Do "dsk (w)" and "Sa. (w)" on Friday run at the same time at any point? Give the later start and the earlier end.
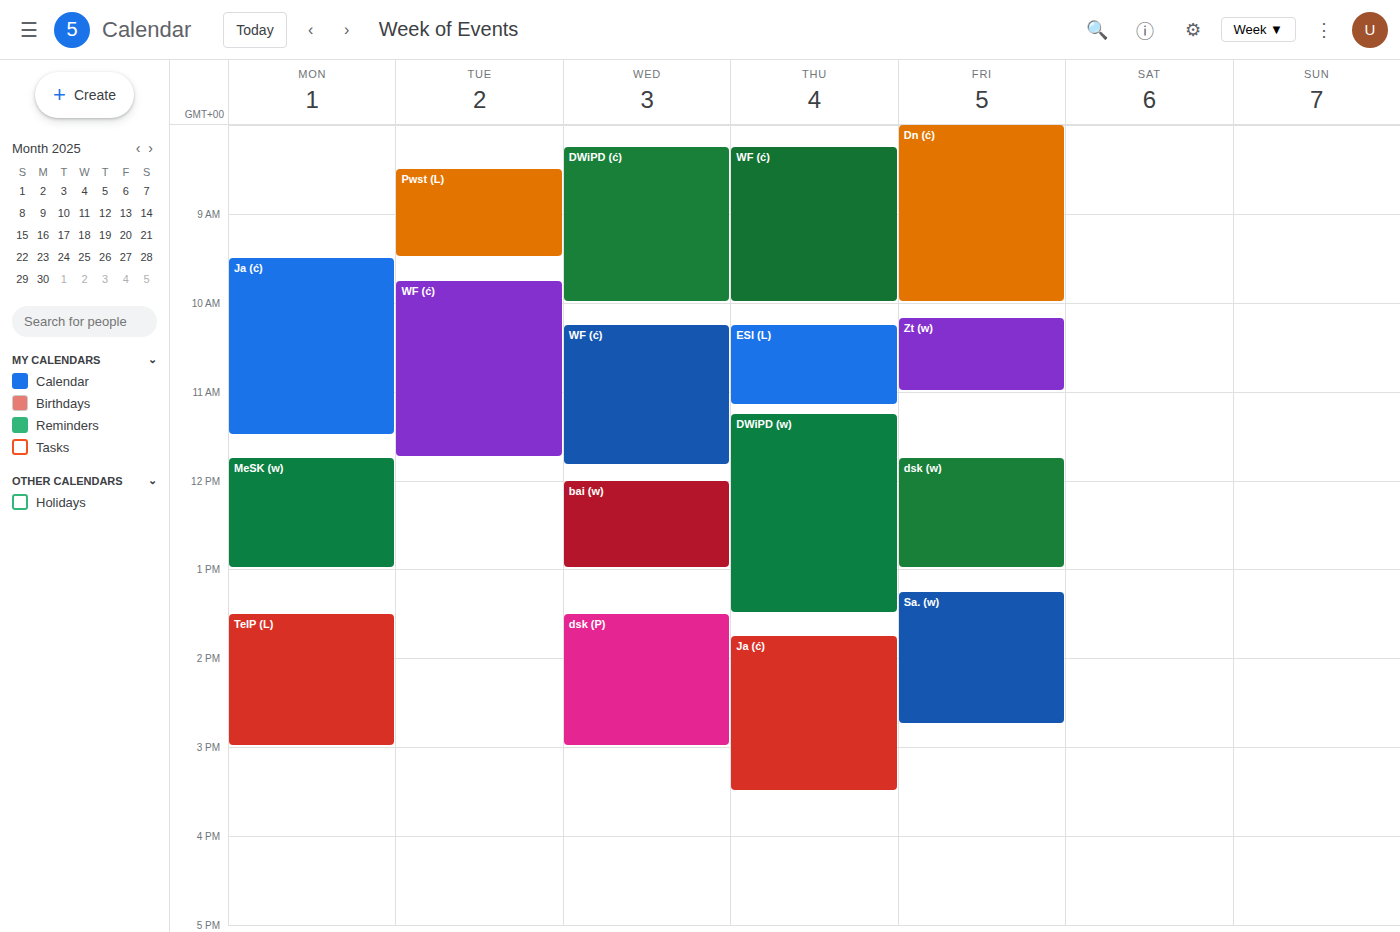
"dsk (w)" ends at 1:00 PM and "Sa. (w)" starts at 1:15 PM -- no overlap.